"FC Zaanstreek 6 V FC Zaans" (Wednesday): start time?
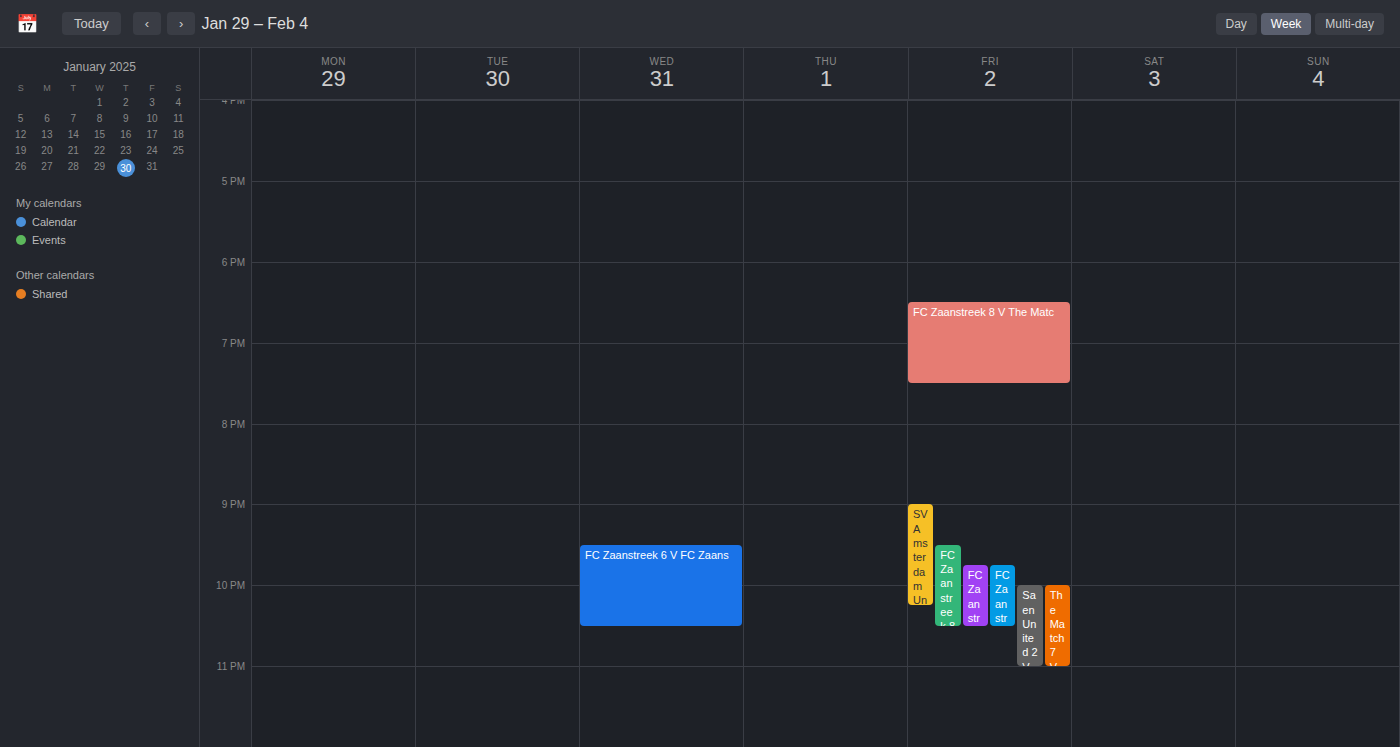
9:30 PM